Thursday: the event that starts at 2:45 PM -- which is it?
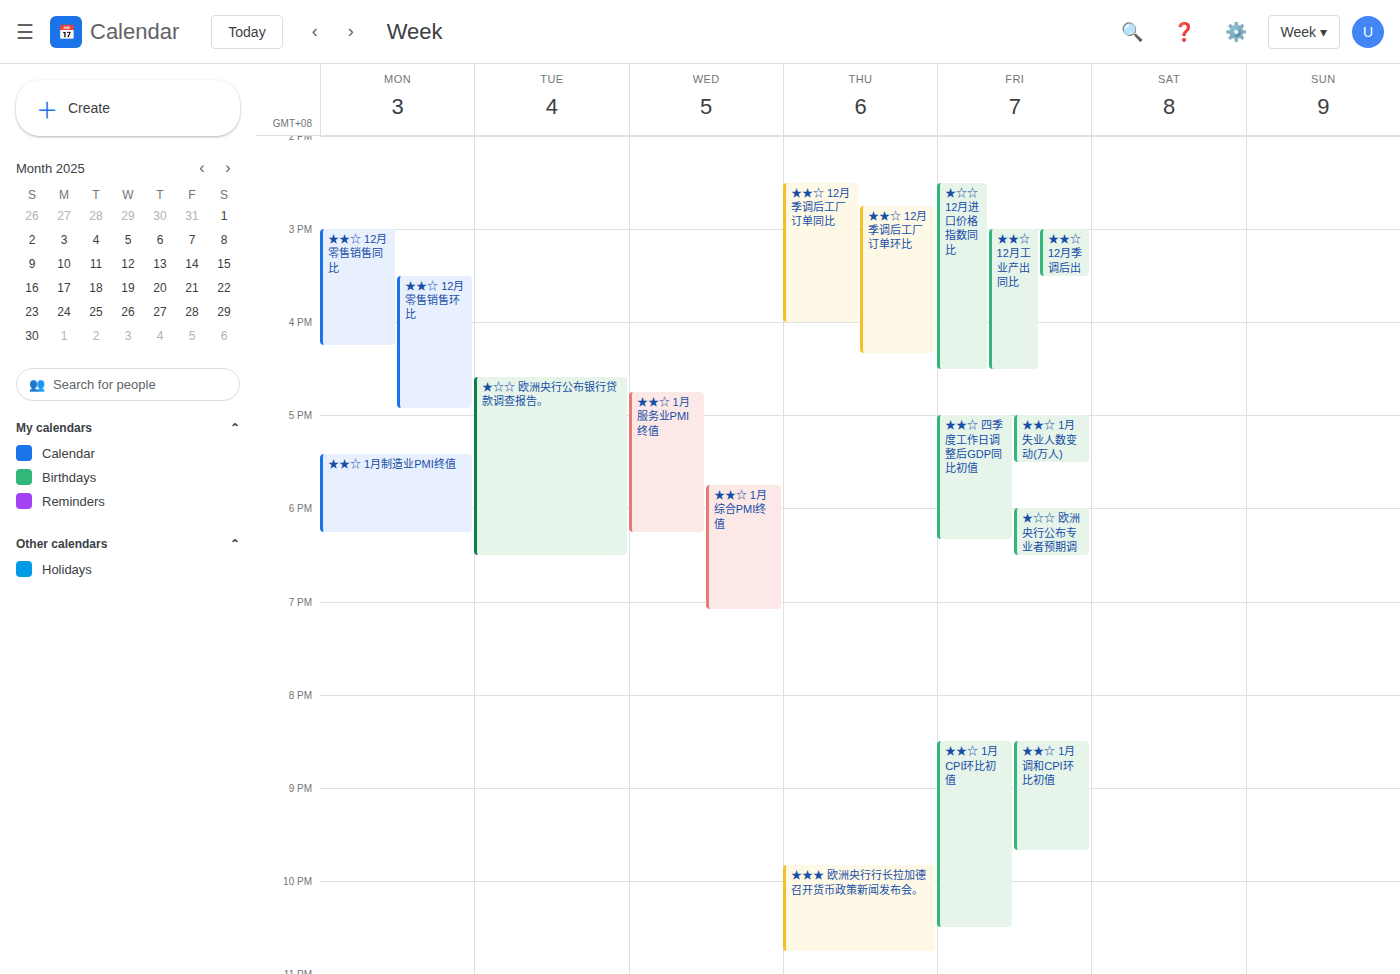
"★★☆ 12月季调后工厂订单环比"